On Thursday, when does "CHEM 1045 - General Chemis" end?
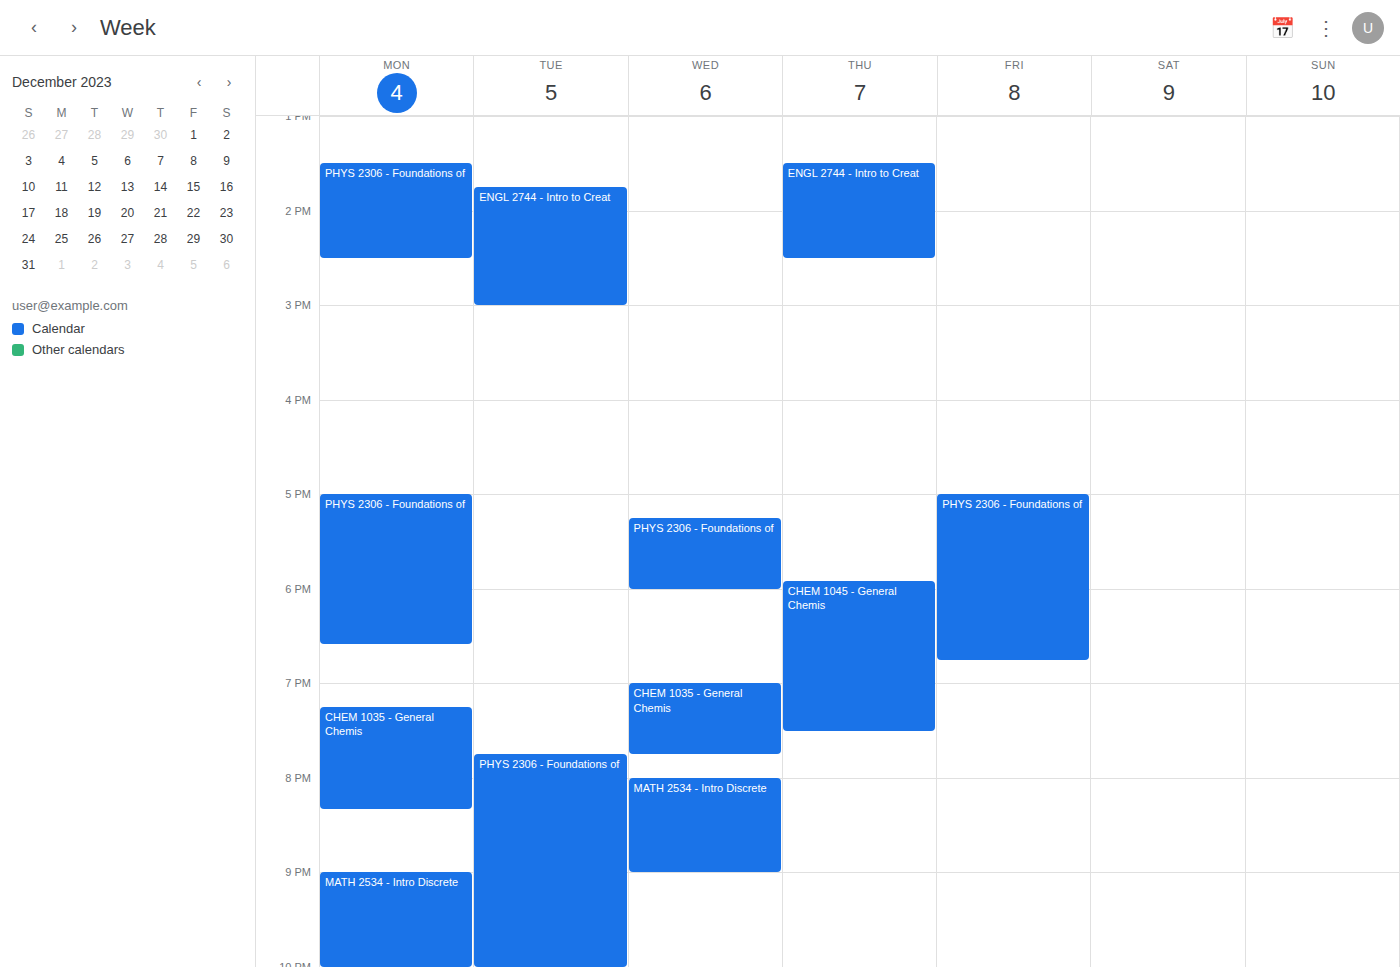
7:30 PM